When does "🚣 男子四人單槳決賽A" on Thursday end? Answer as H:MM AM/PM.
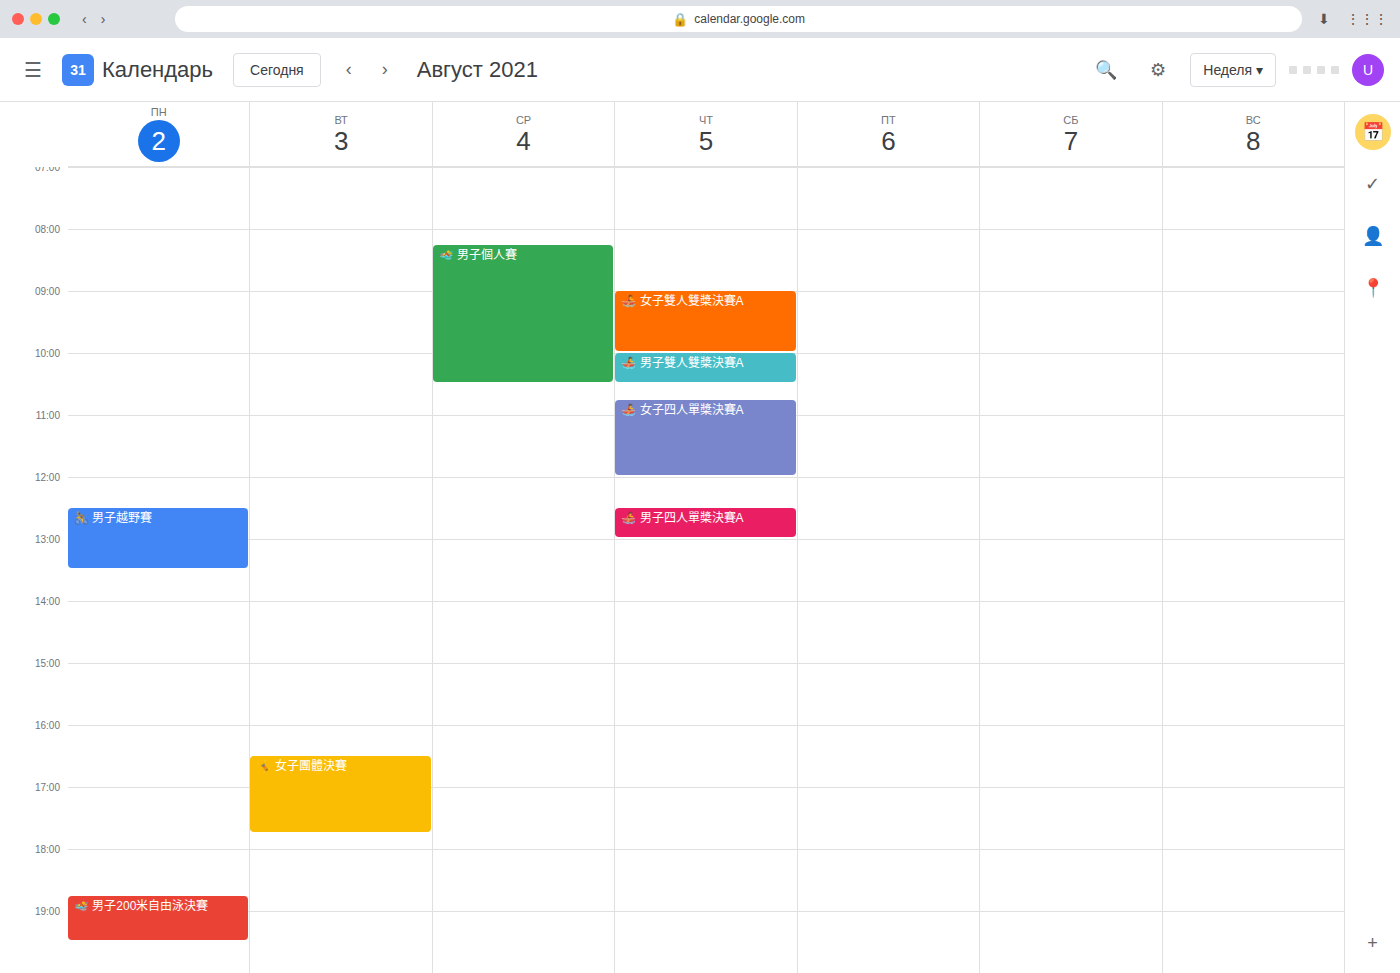
1:00 PM